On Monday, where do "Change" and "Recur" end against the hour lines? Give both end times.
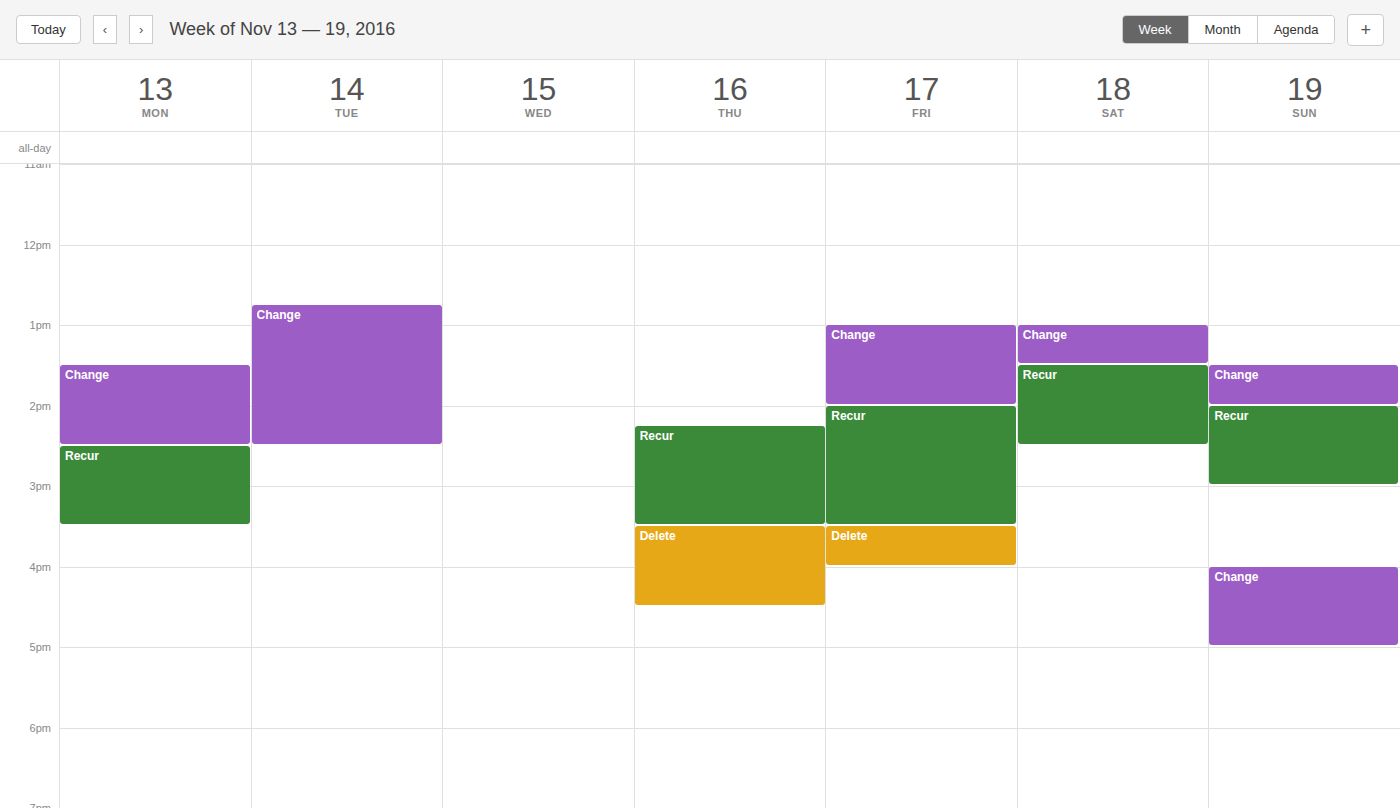
"Change": 2:30 PM, halfway between the 2 PM and 3 PM lines. "Recur": 3:30 PM, halfway between the 3 PM and 4 PM lines.